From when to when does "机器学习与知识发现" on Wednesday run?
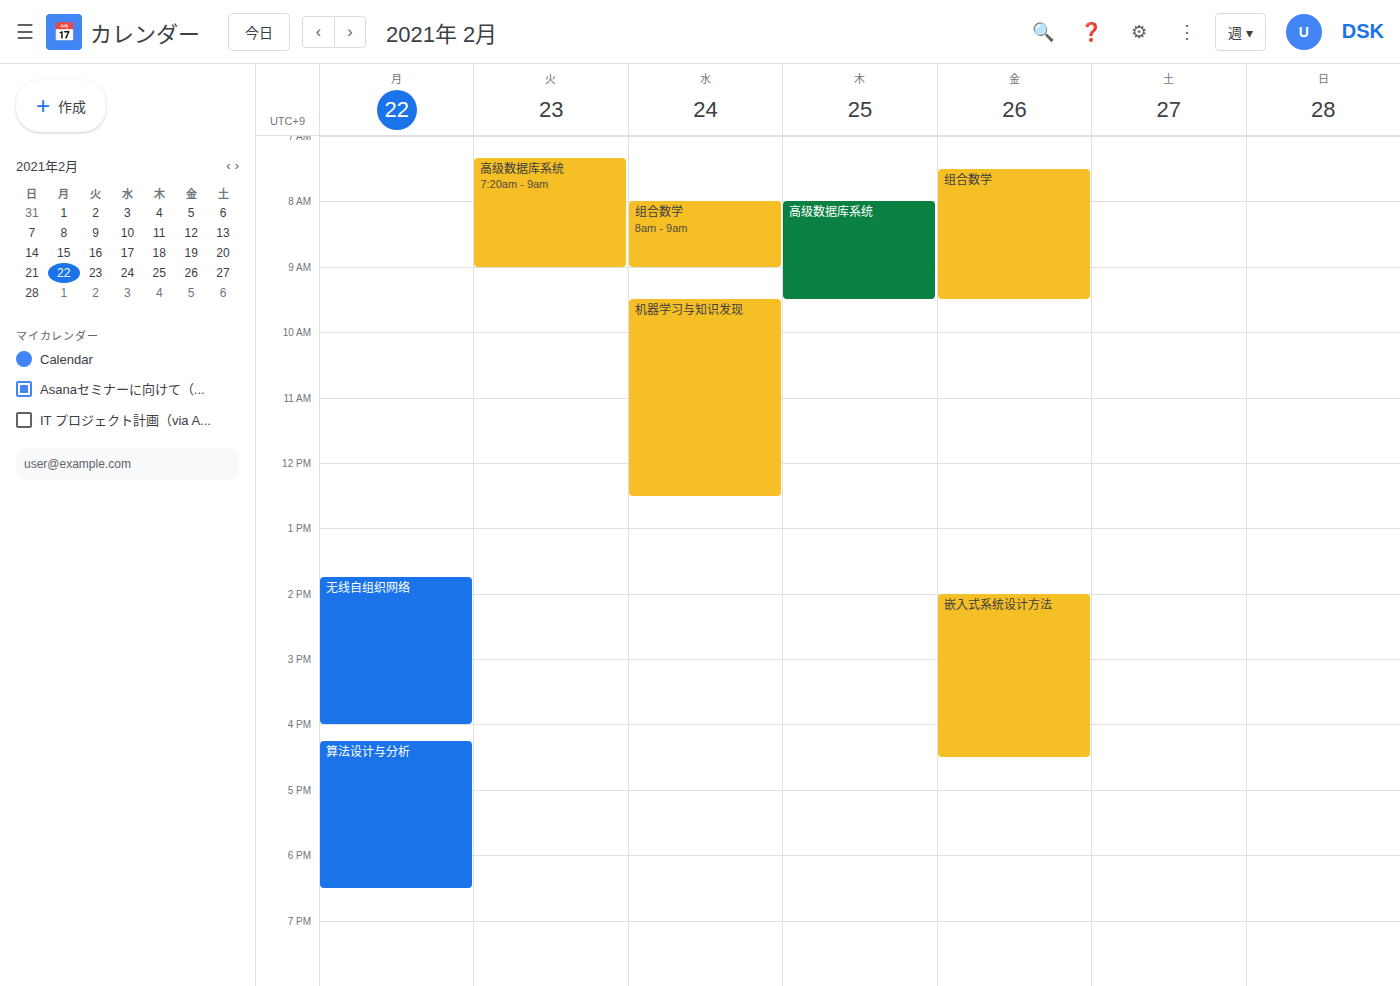
9:30 AM to 12:30 PM